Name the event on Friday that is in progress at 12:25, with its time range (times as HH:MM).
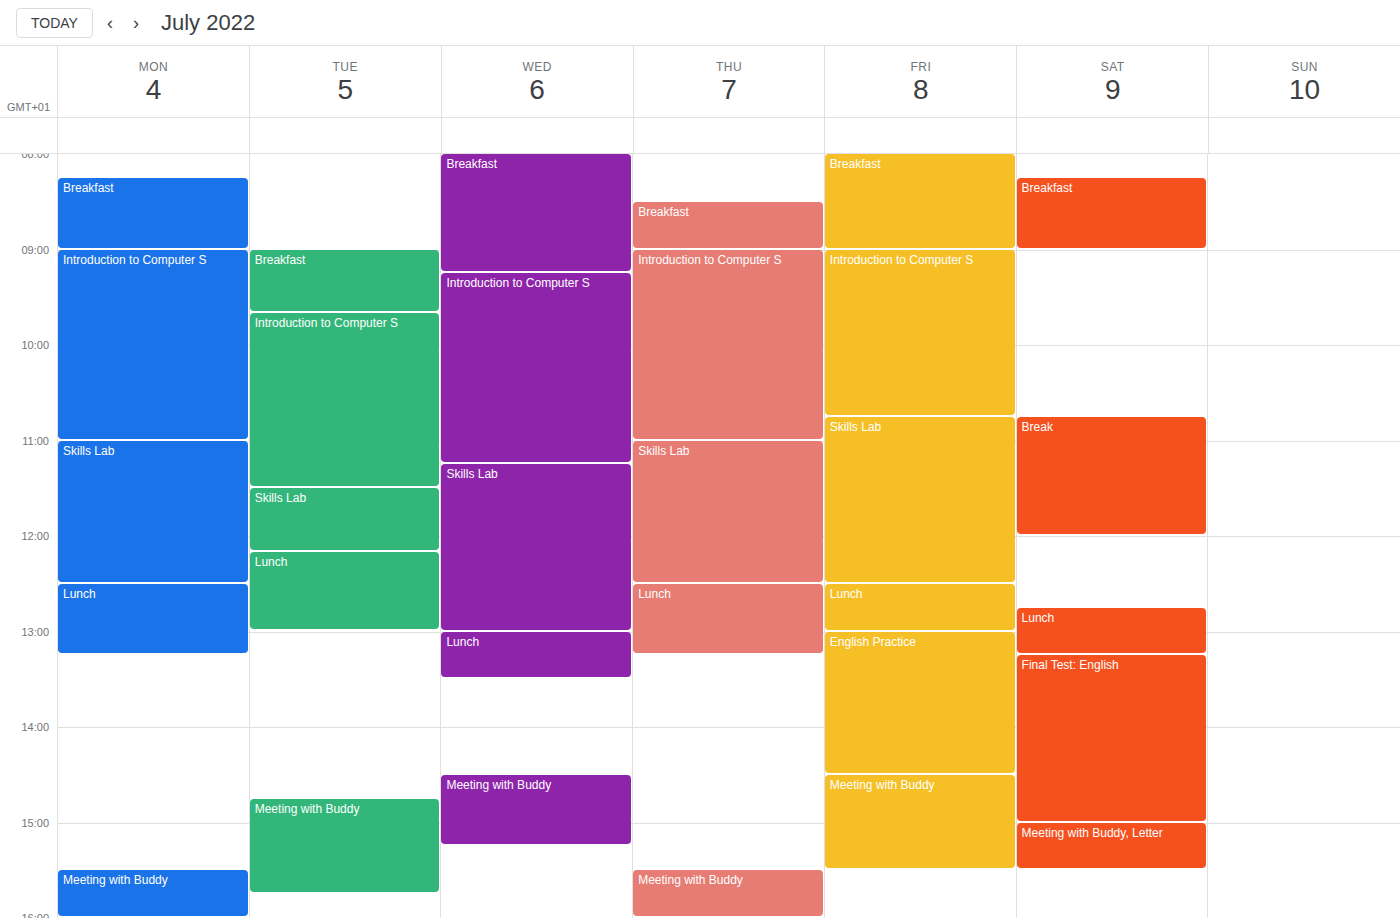
"Skills Lab", 10:45 to 12:30